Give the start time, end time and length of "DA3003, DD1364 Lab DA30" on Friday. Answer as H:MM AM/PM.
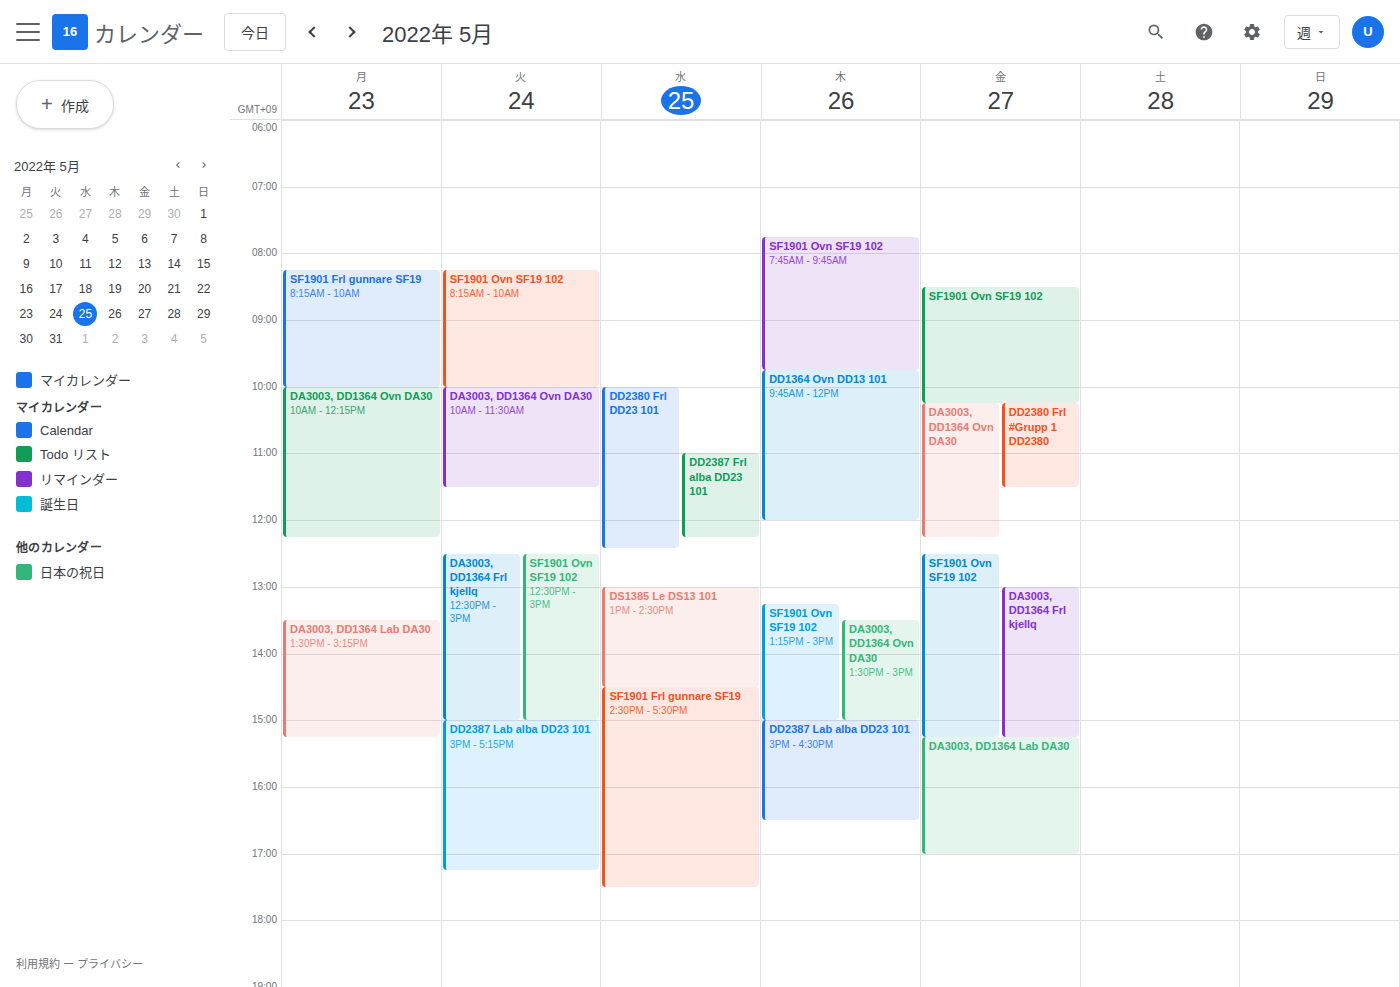
3:15 PM to 5:00 PM, 1 hour 45 minutes